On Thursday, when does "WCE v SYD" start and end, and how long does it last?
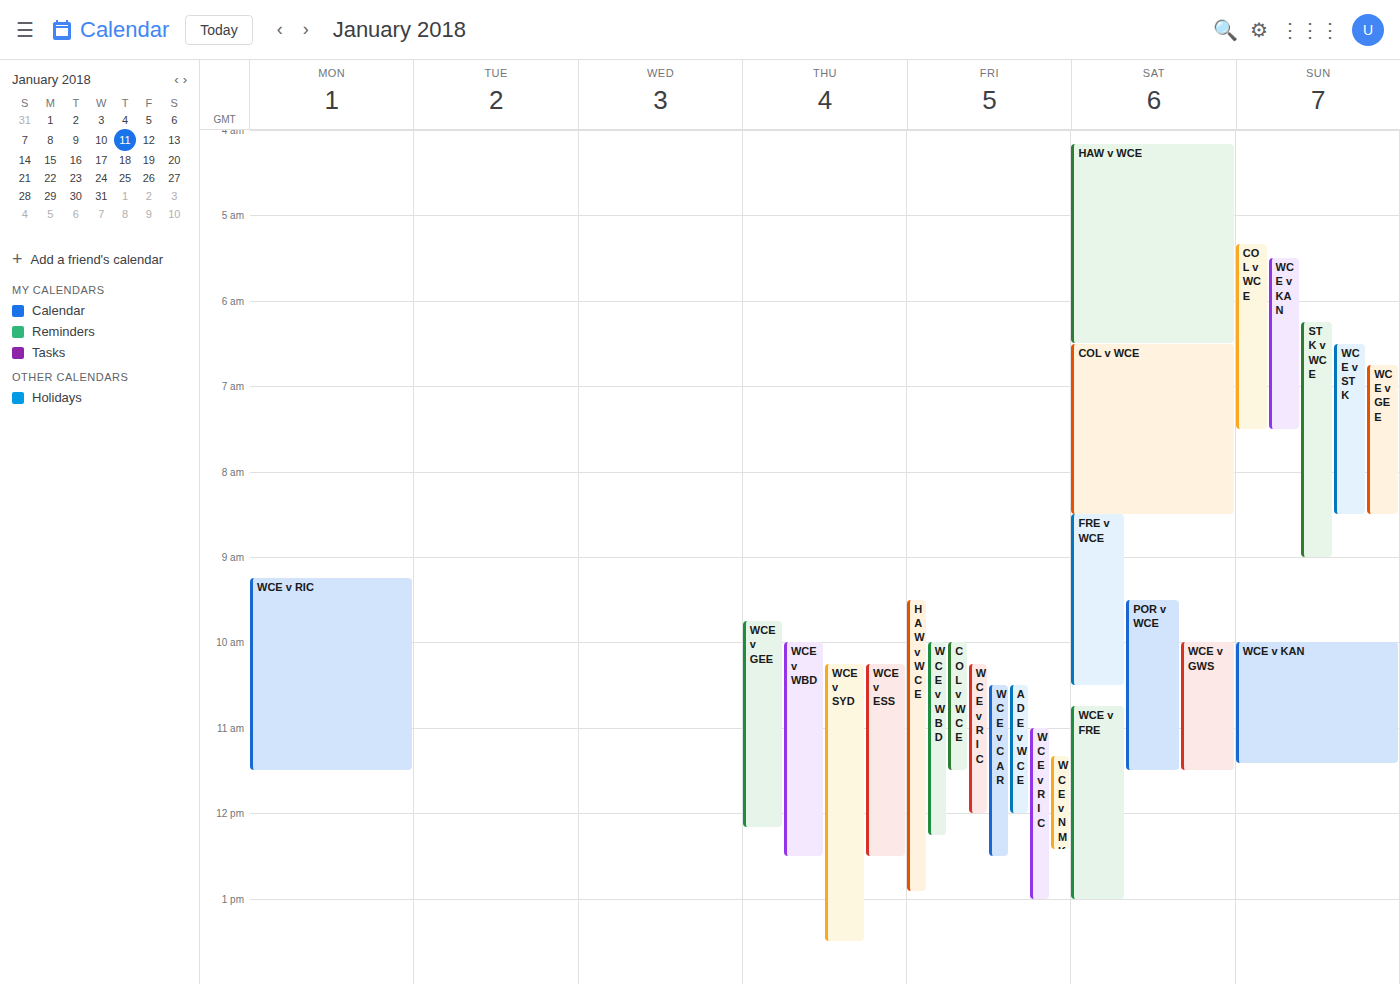
10:15 AM to 1:30 PM, 3 hours 15 minutes